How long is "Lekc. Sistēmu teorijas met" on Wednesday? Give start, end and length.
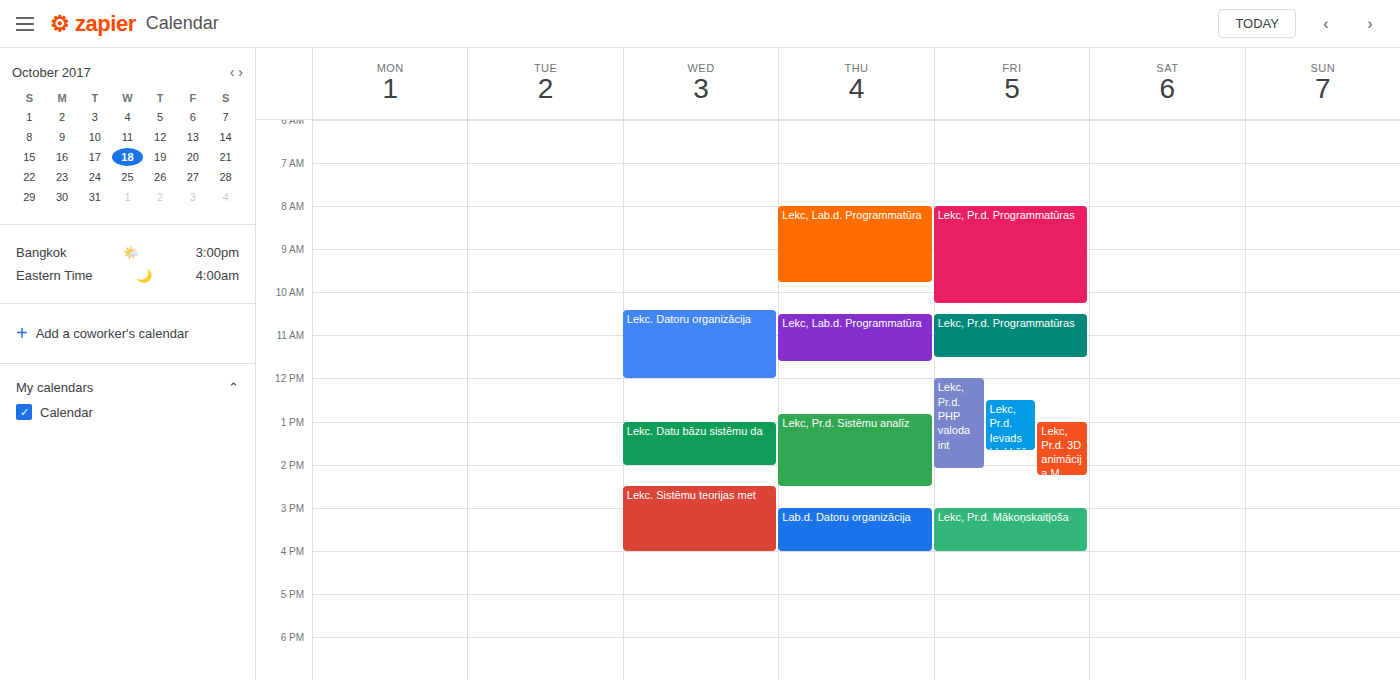
2:30 PM to 4:00 PM, 1 hour 30 minutes